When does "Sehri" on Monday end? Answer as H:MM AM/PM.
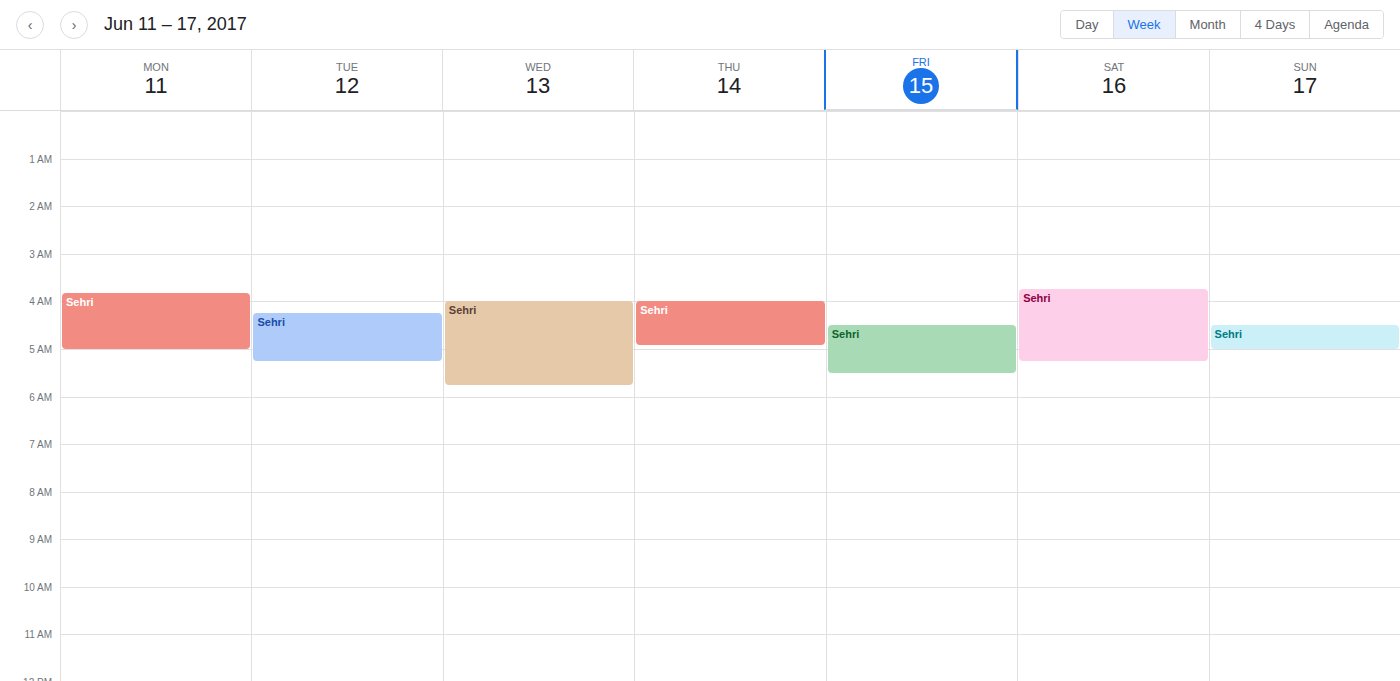
5:00 AM